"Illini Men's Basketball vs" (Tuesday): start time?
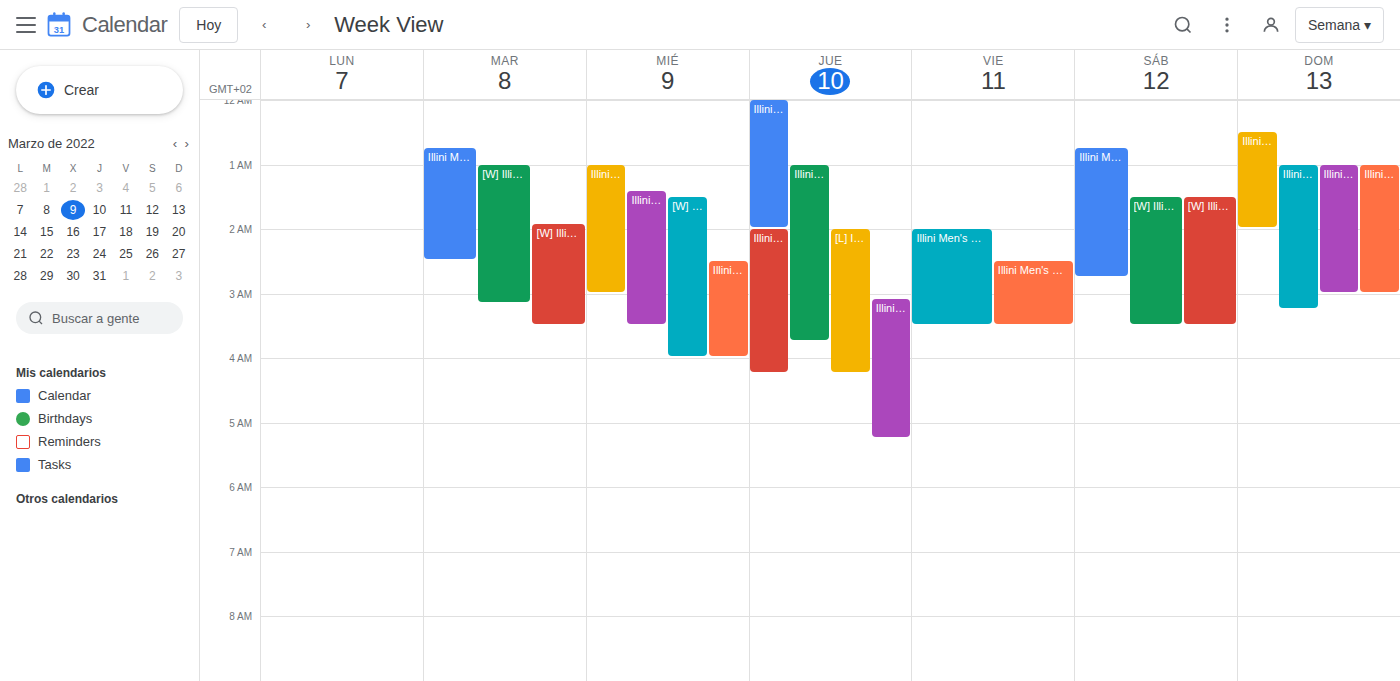
12:45 AM